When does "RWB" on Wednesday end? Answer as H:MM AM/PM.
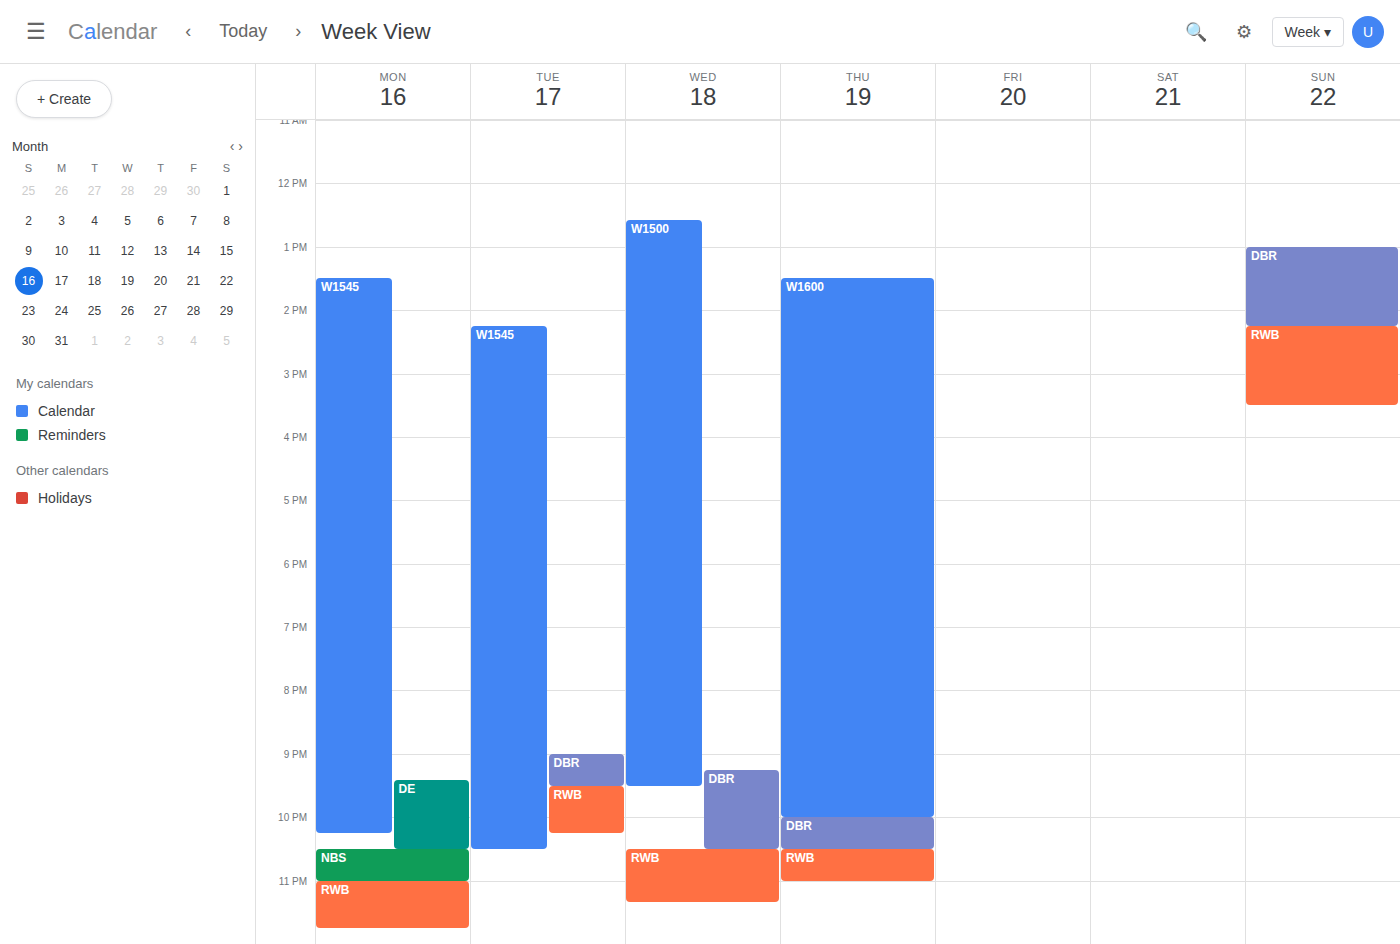
11:20 PM